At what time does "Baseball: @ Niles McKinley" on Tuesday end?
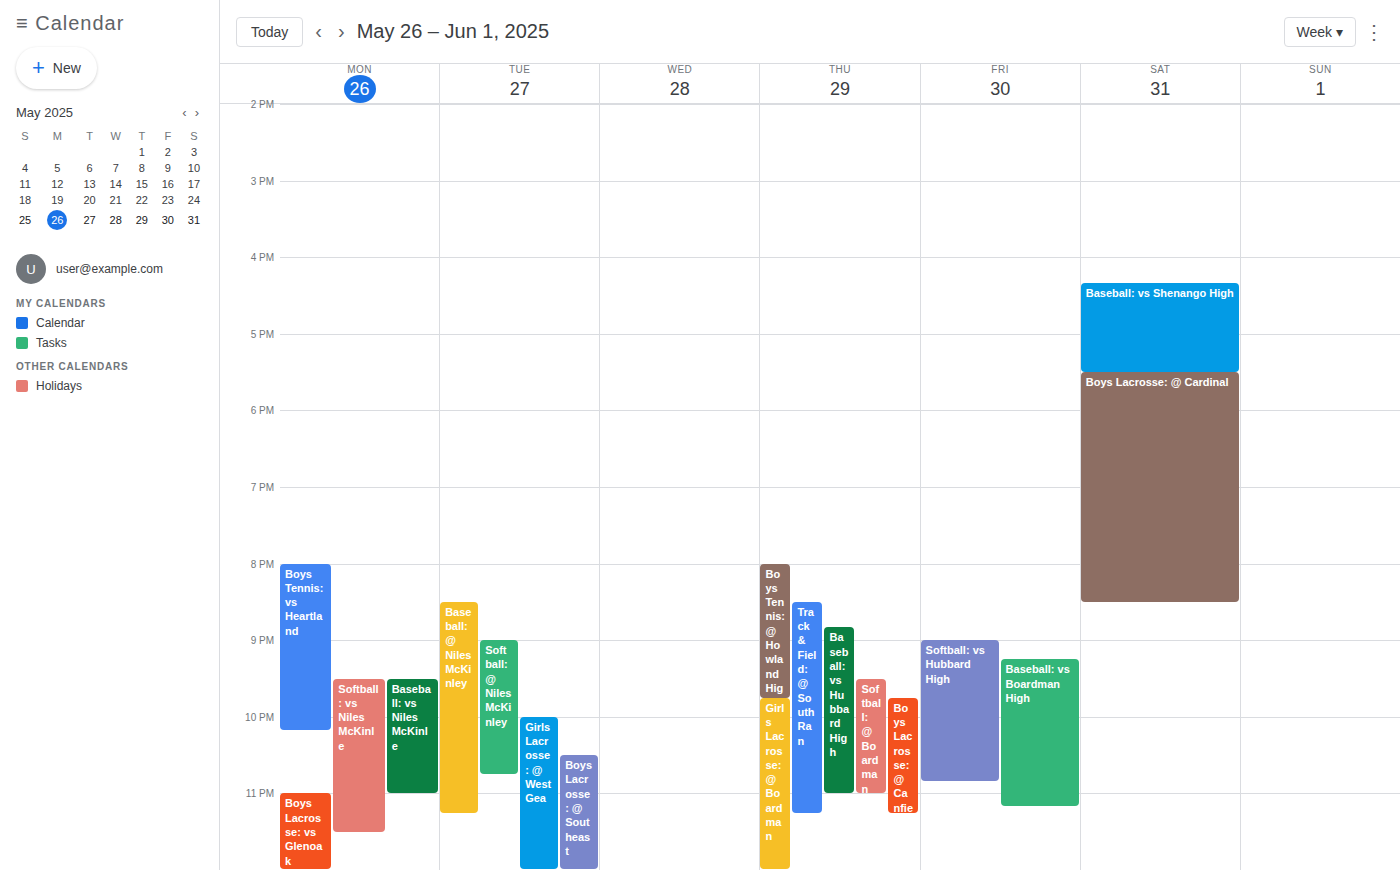
11:15 PM